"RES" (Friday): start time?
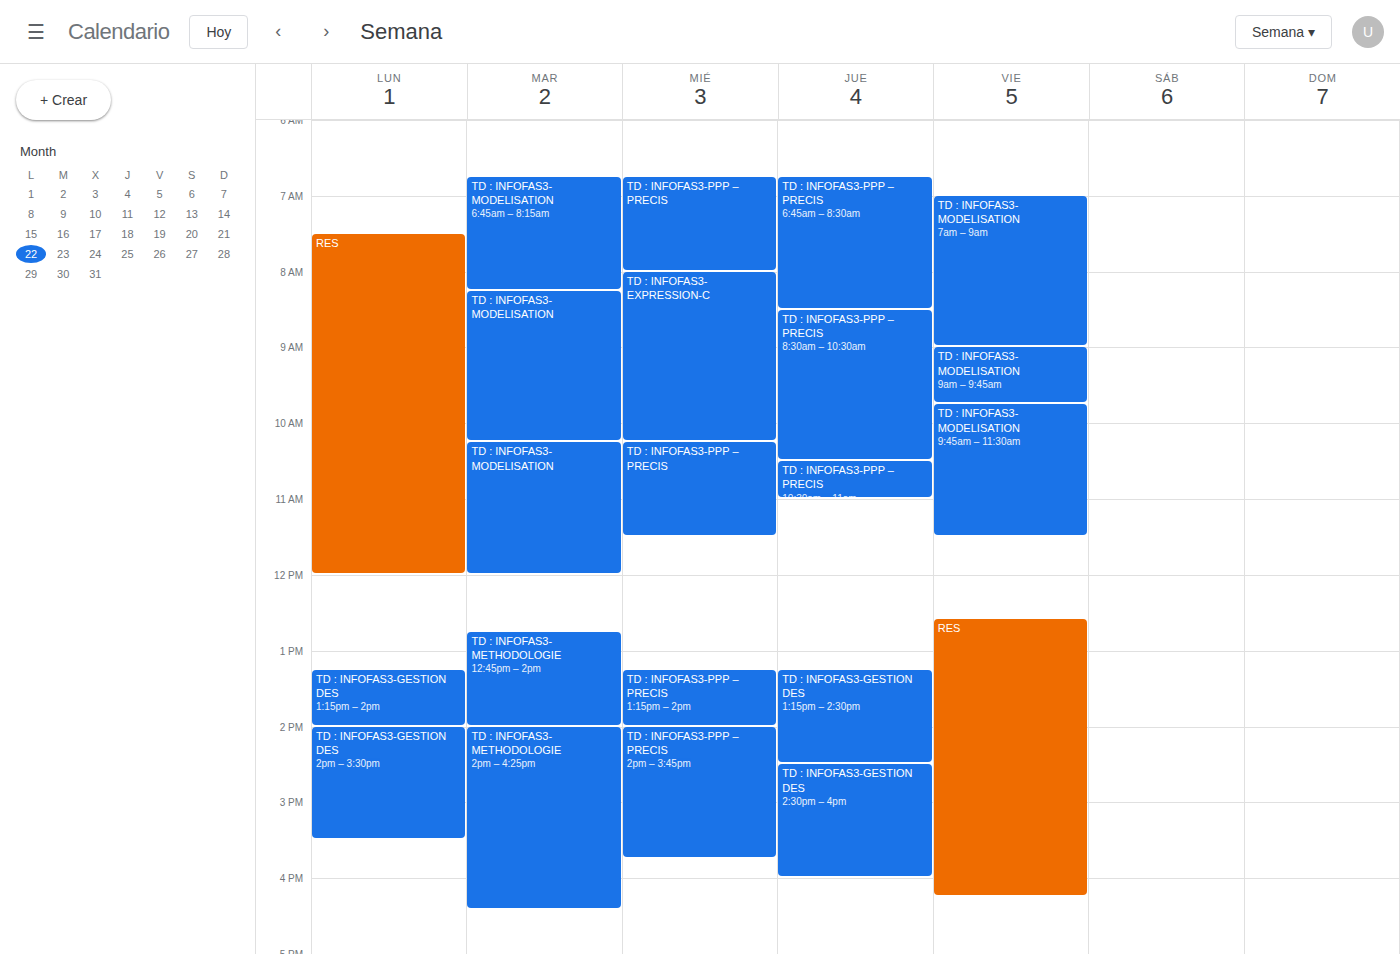
12:35 PM